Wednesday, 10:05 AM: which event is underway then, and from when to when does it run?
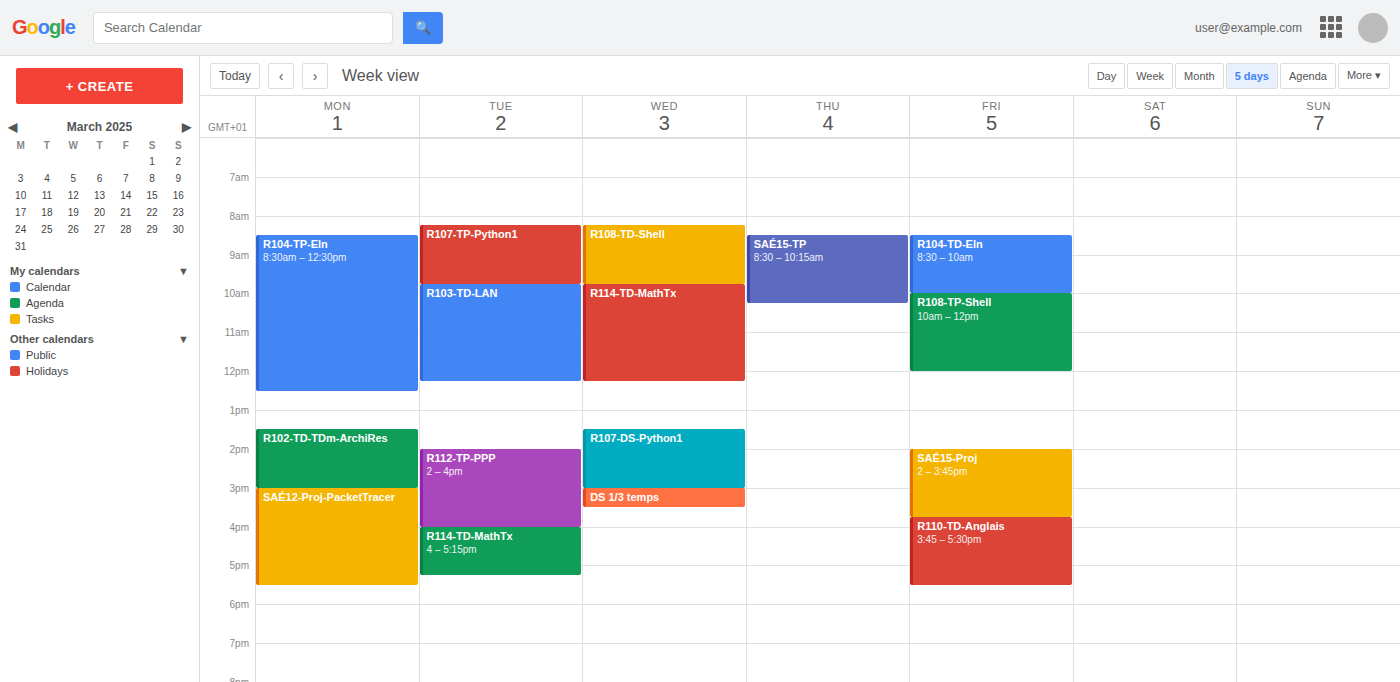
"R114-TD-MathTx", 9:45 AM to 12:15 PM